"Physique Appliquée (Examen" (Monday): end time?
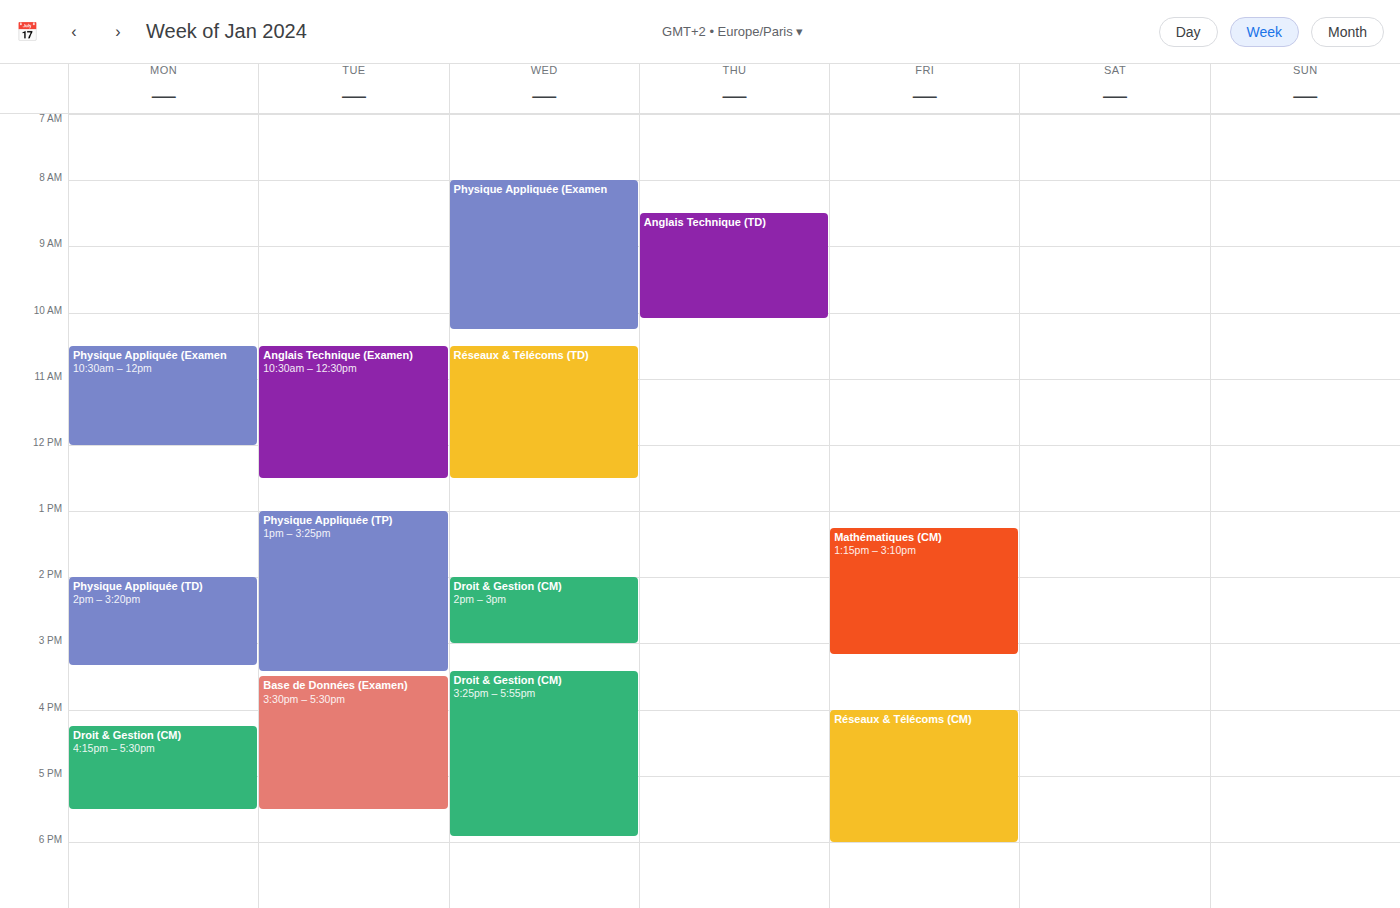
12:00